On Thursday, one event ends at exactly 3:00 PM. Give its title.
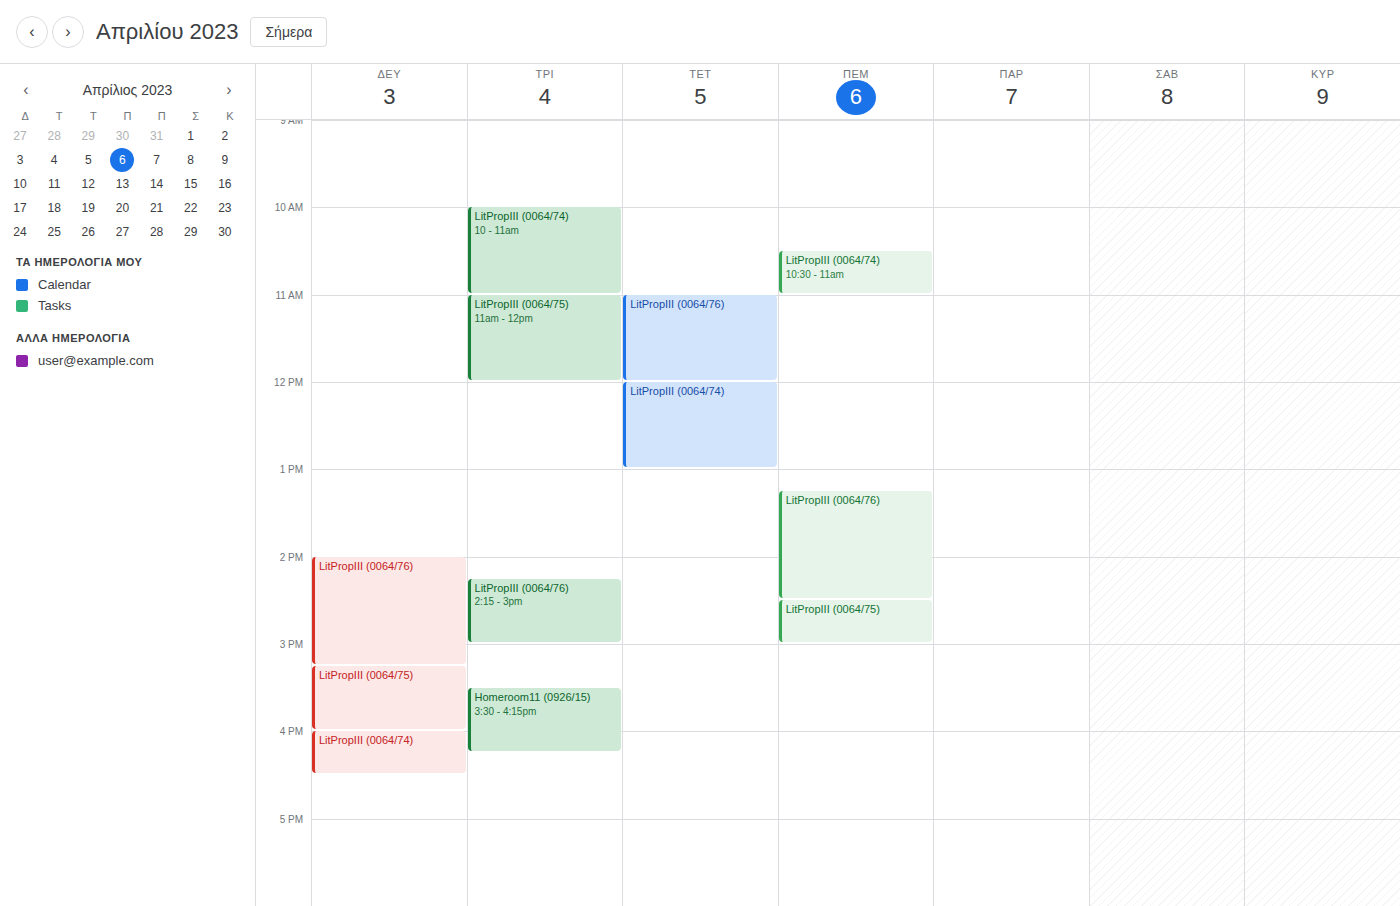
"LitPropIII (0064/75)"